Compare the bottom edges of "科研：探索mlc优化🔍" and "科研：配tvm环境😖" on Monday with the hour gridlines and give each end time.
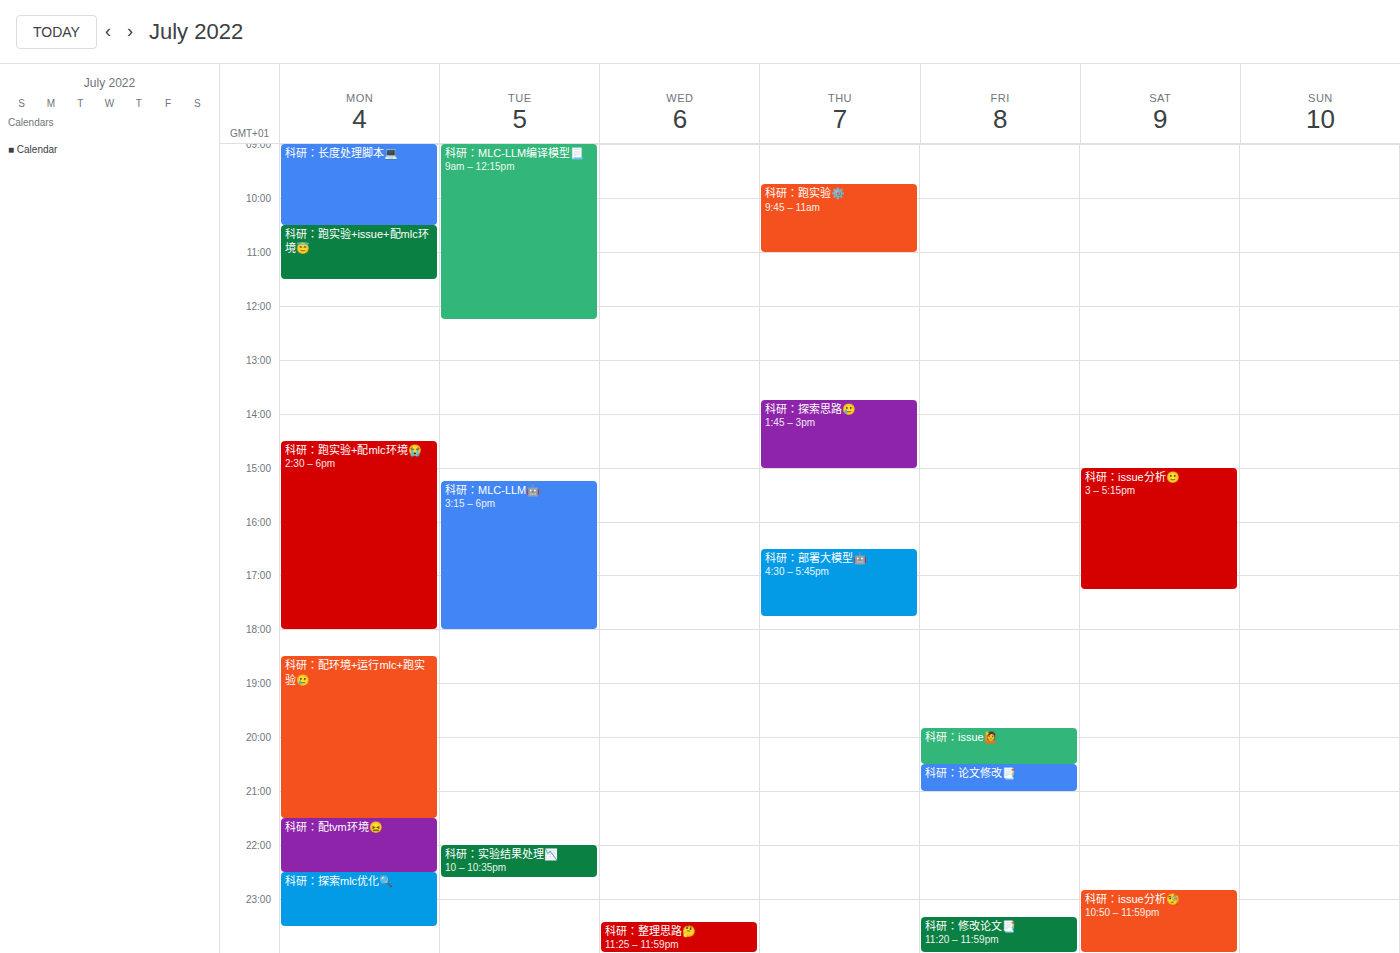
"科研：探索mlc优化🔍": 11:30 PM, halfway between the 11 PM and 12 AM lines. "科研：配tvm环境😖": 10:30 PM, halfway between the 10 PM and 11 PM lines.